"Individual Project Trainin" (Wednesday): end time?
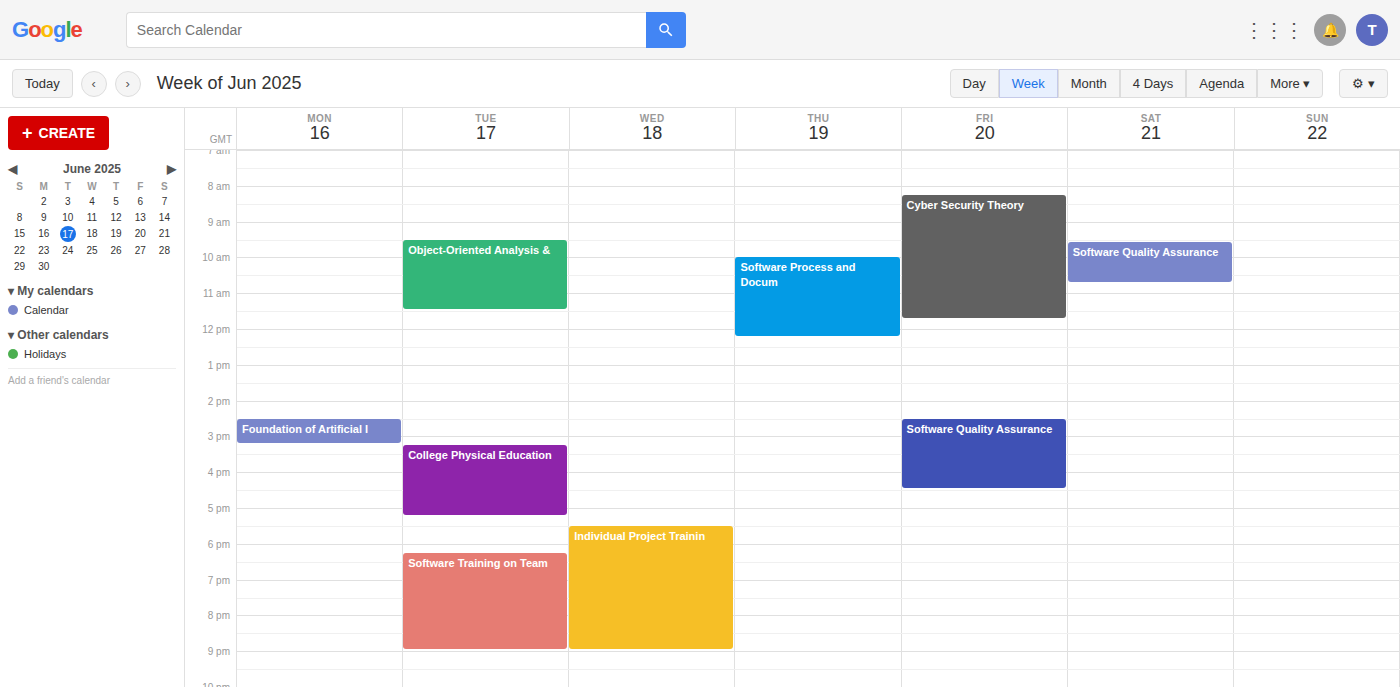
9:00 PM